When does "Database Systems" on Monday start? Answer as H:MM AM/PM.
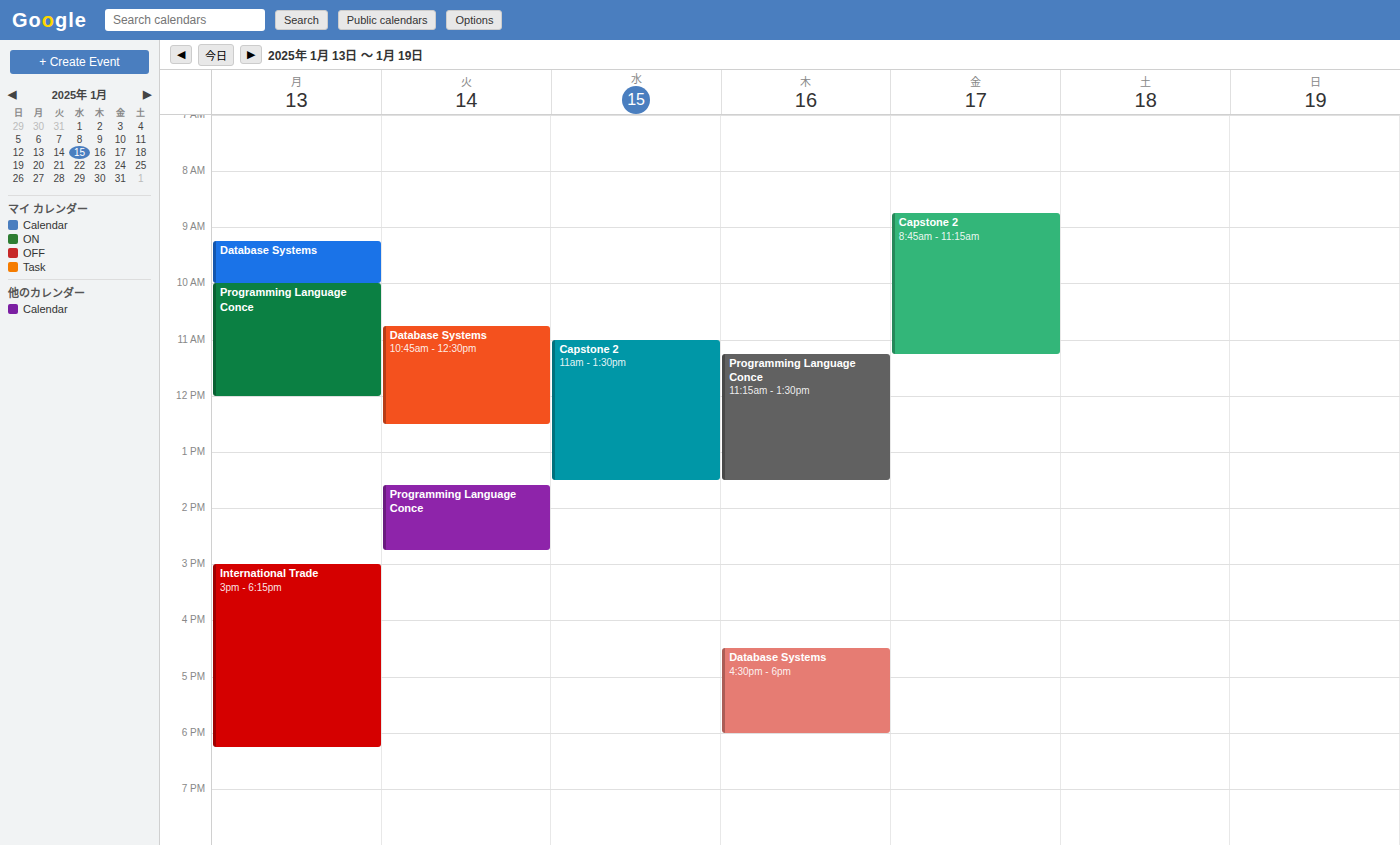
9:15 AM